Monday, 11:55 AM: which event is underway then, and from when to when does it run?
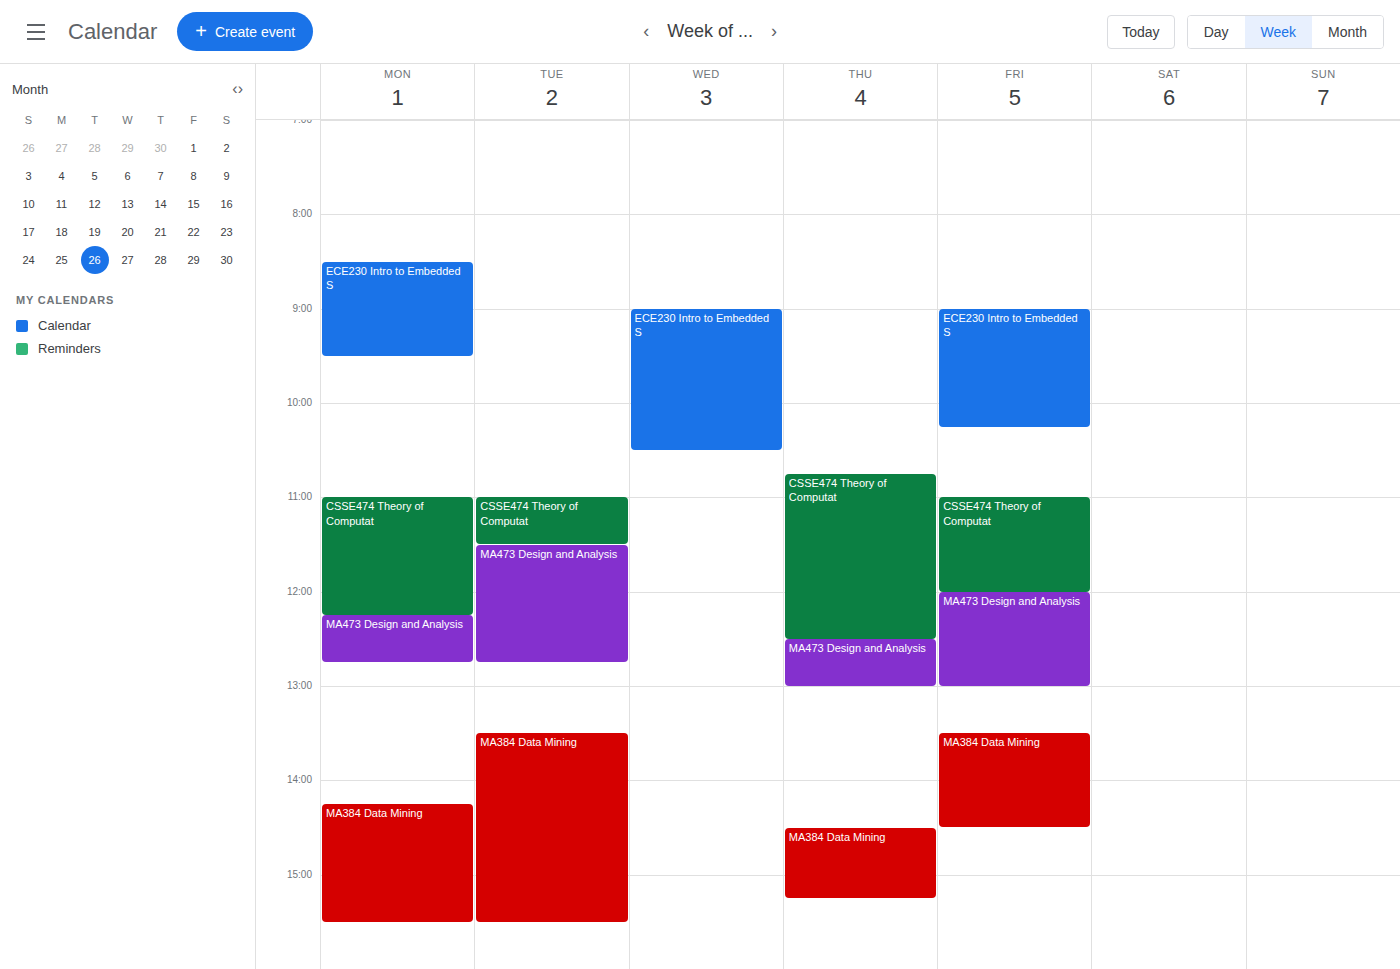
"CSSE474 Theory of Computat", 11:00 AM to 12:15 PM